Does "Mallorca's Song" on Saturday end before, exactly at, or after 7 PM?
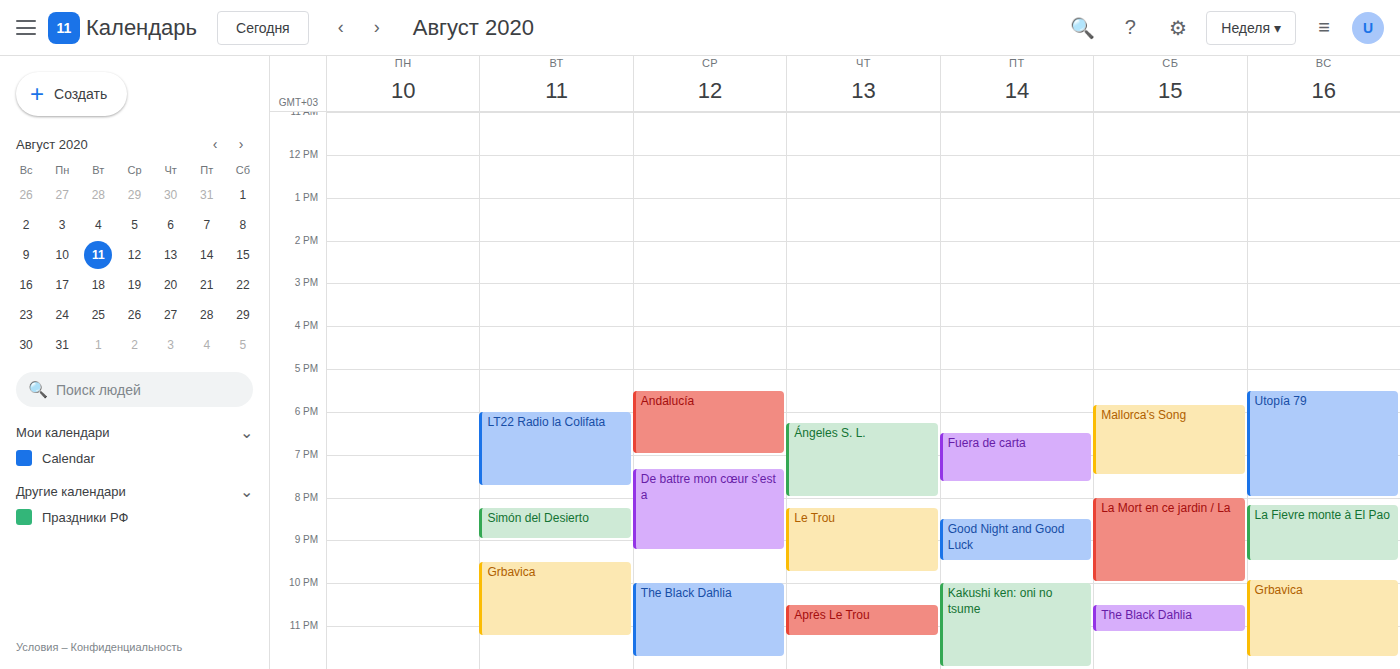
7:30 PM -- after 7 PM, 30 minutes below the 7 PM line.